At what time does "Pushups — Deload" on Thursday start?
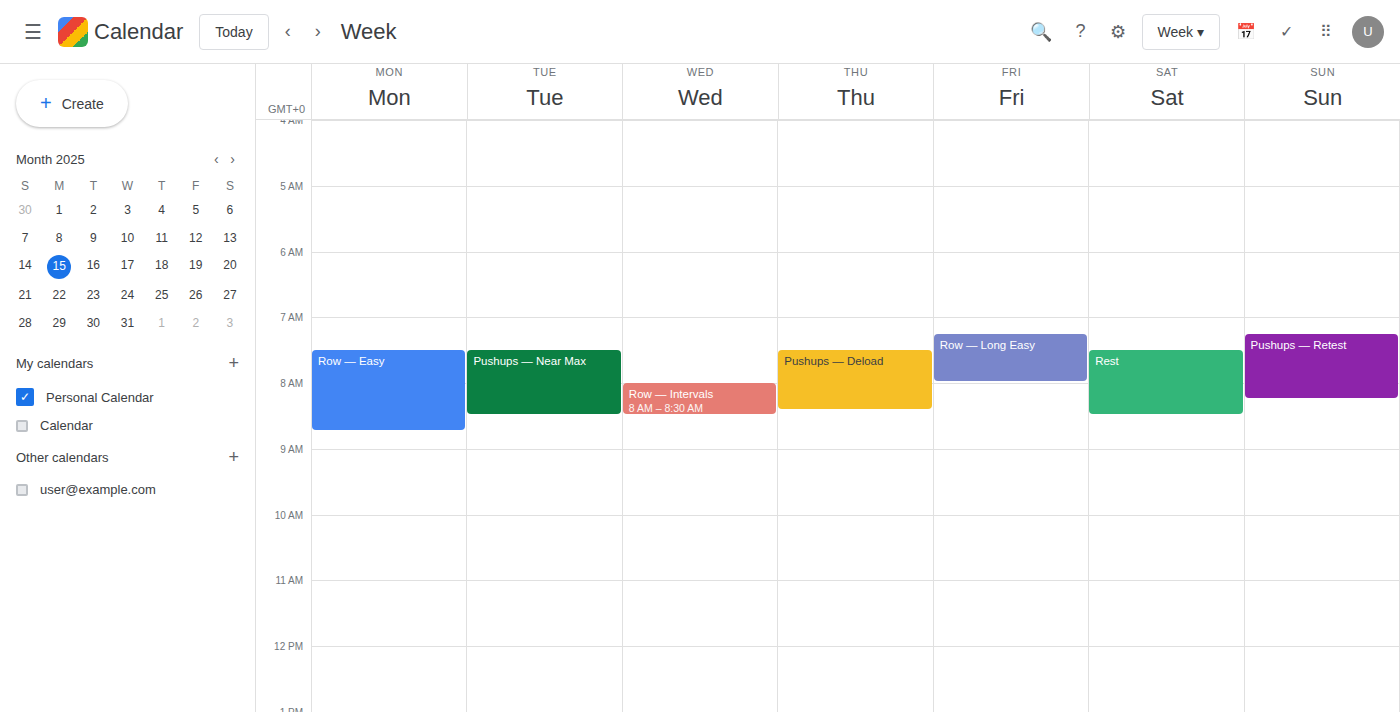
7:30 AM